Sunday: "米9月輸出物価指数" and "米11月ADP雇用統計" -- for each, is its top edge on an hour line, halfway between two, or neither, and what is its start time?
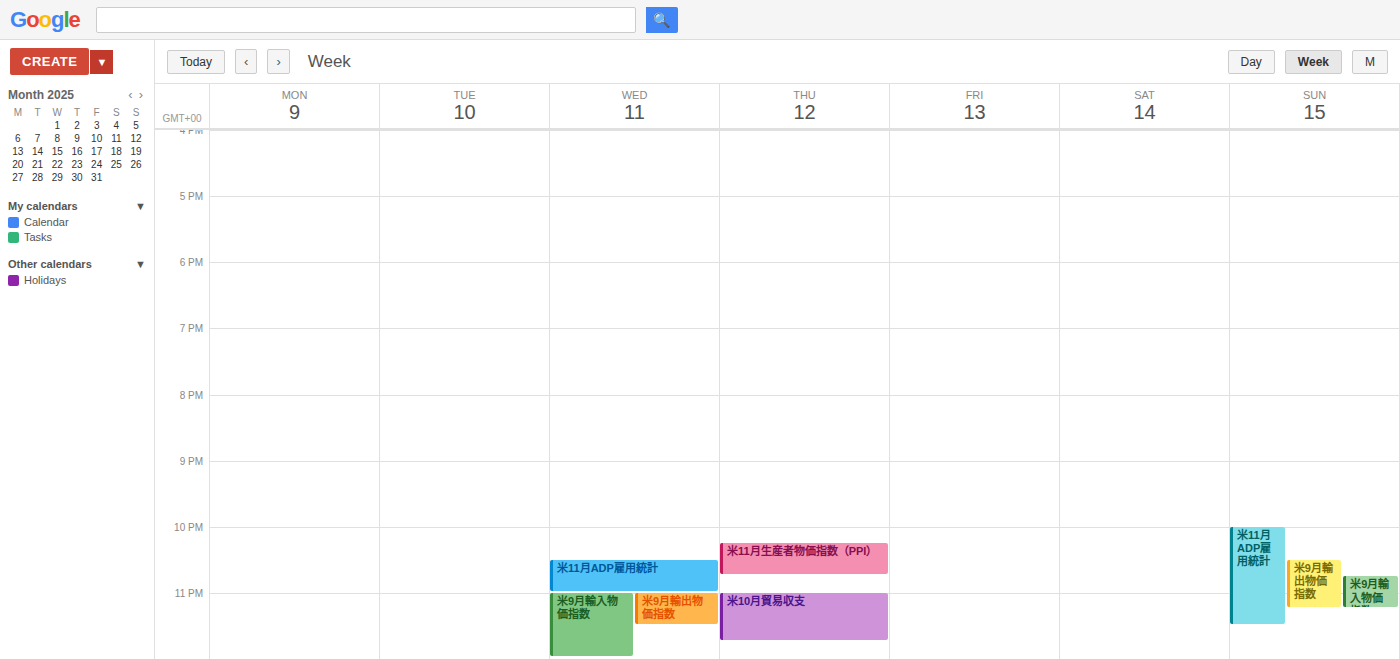
"米9月輸出物価指数": 10:30 PM, halfway between the 10 PM and 11 PM lines. "米11月ADP雇用統計": 10:00 PM, exactly on the 10 PM line.